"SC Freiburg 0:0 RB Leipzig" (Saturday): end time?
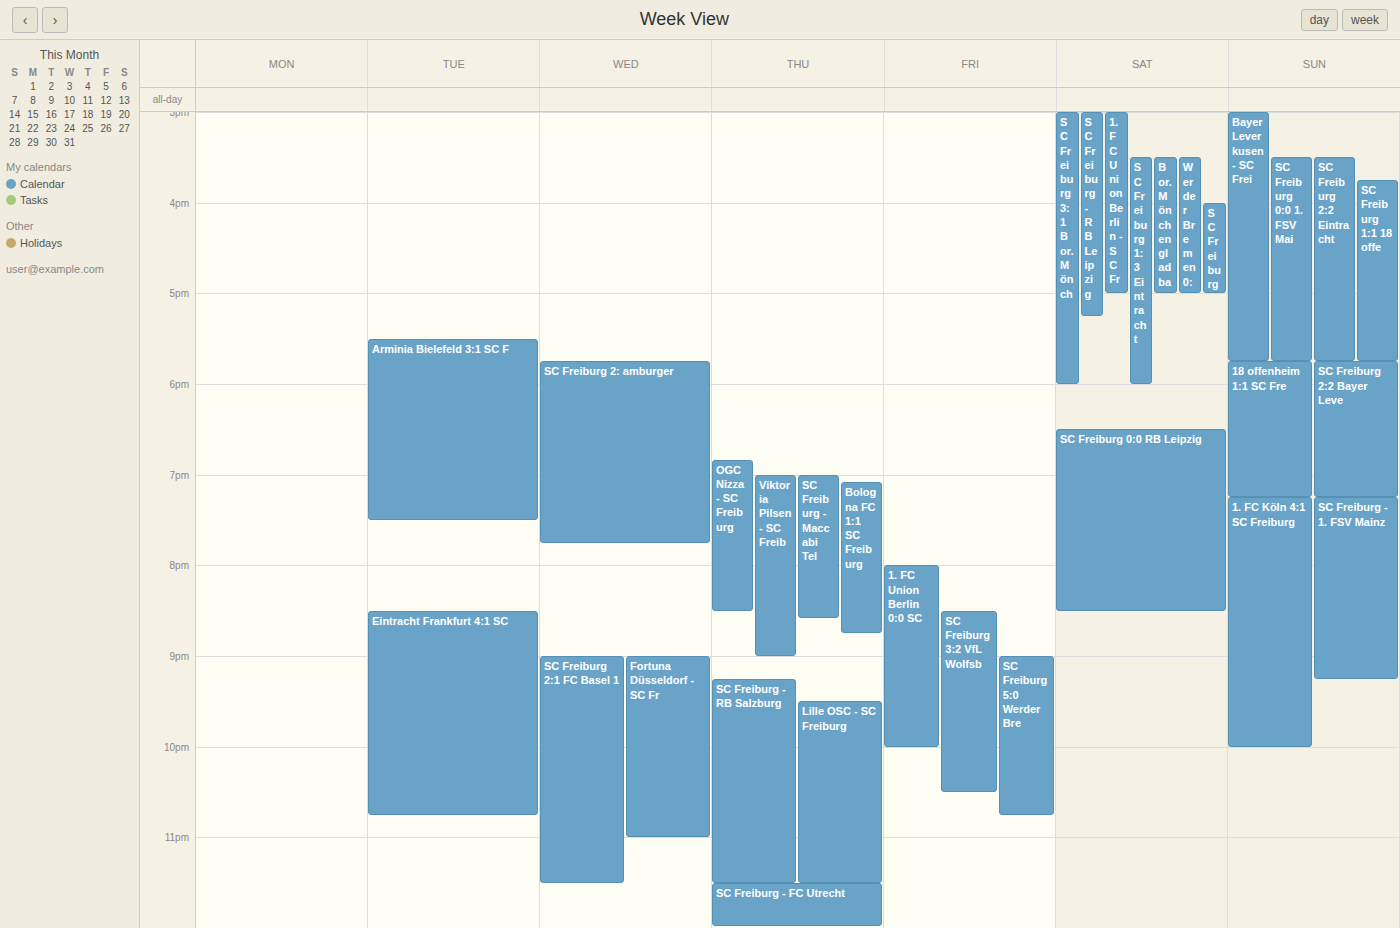
8:30 PM